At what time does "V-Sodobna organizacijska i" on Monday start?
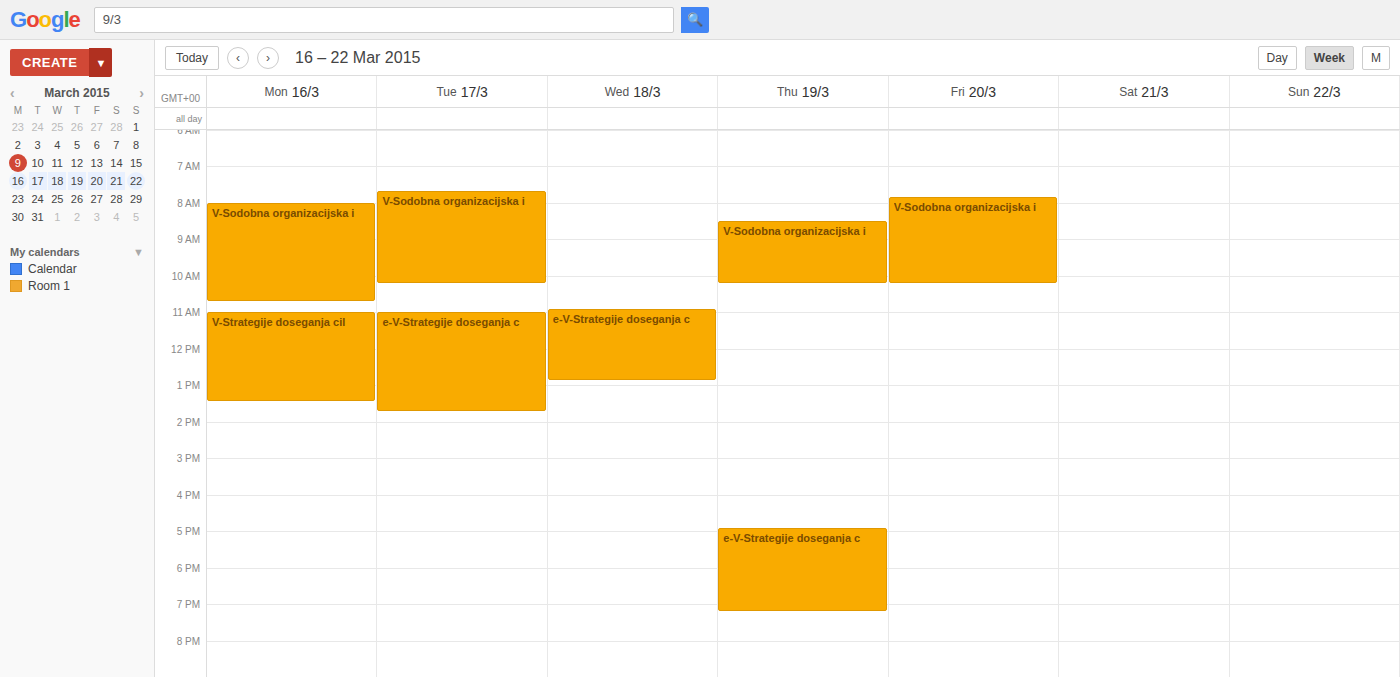
8:00 AM